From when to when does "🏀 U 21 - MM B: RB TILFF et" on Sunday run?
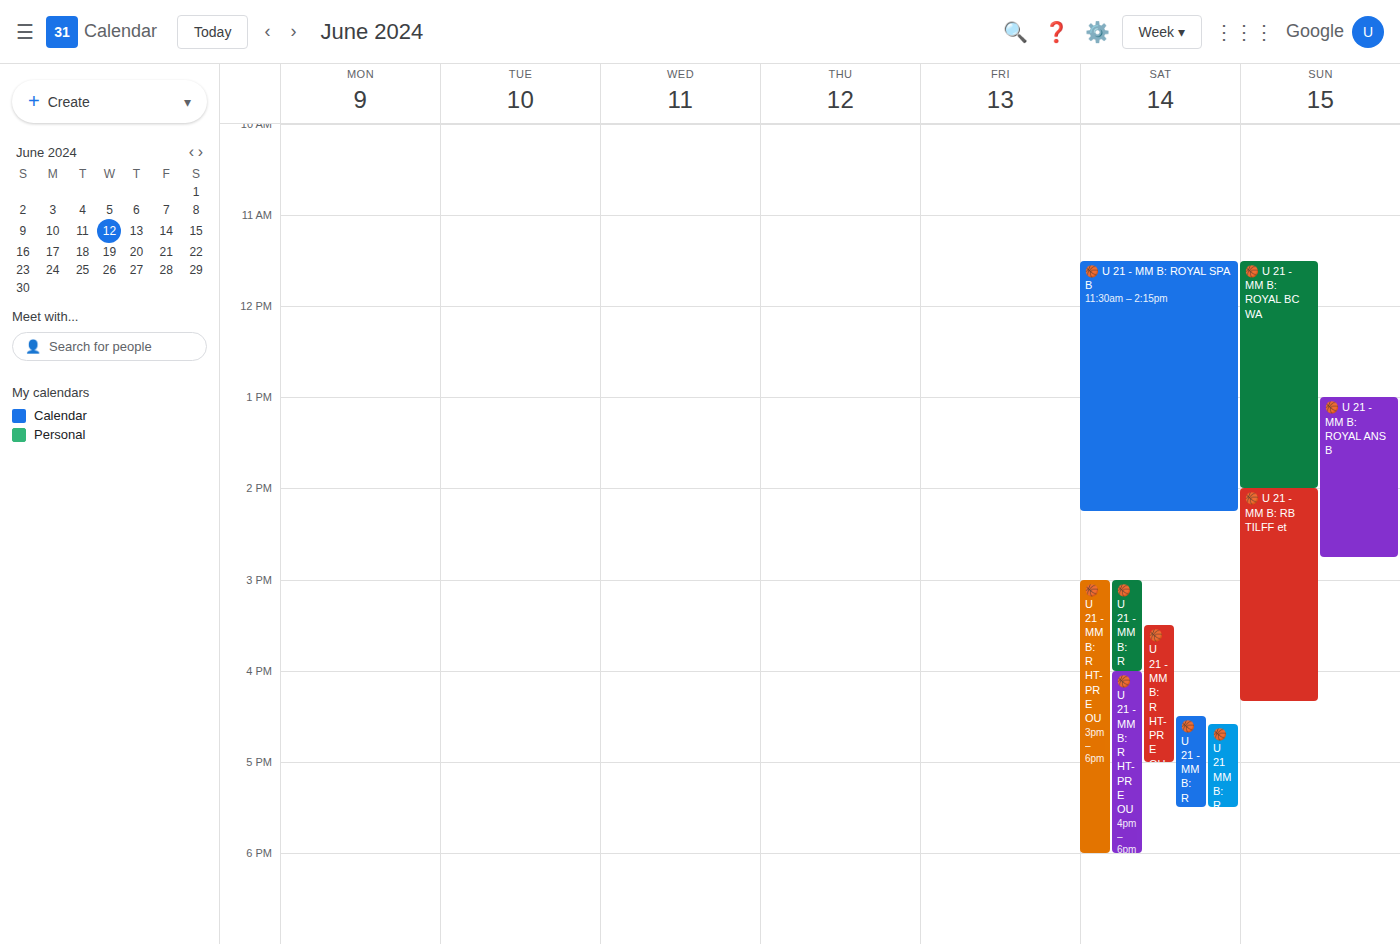
2:00 PM to 4:20 PM